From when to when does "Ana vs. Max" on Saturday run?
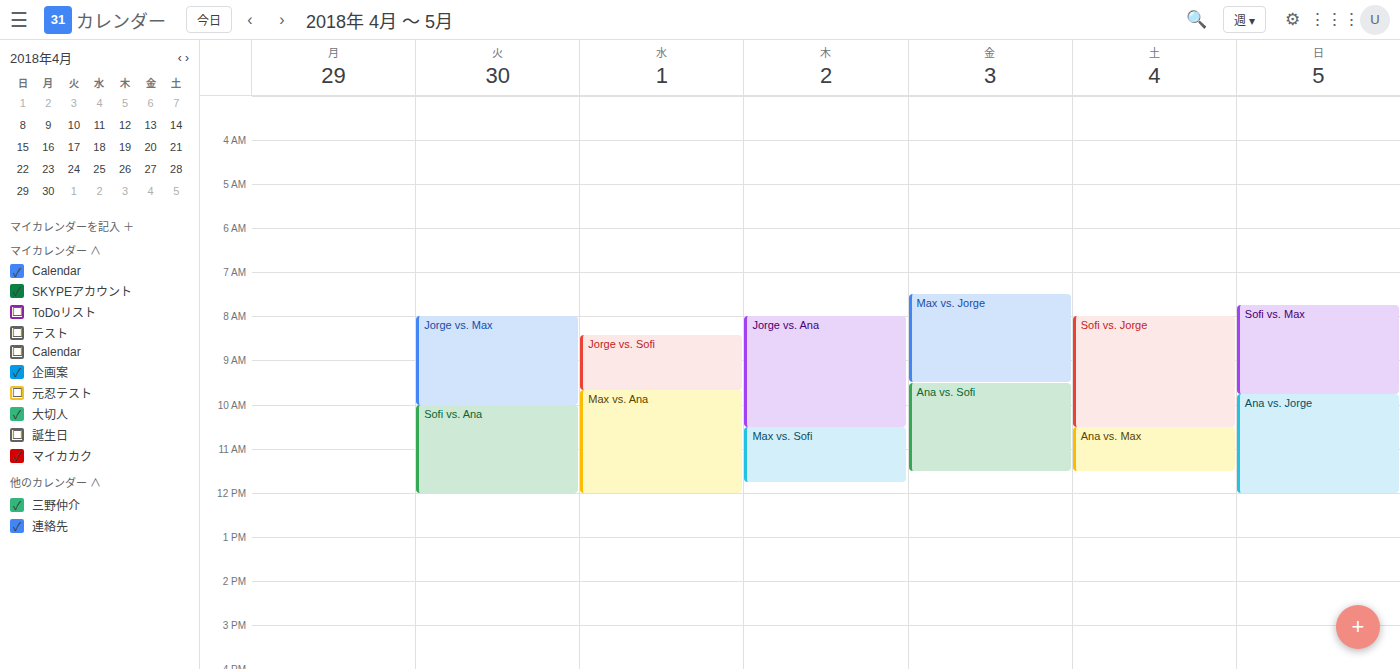
10:30 AM to 11:30 AM